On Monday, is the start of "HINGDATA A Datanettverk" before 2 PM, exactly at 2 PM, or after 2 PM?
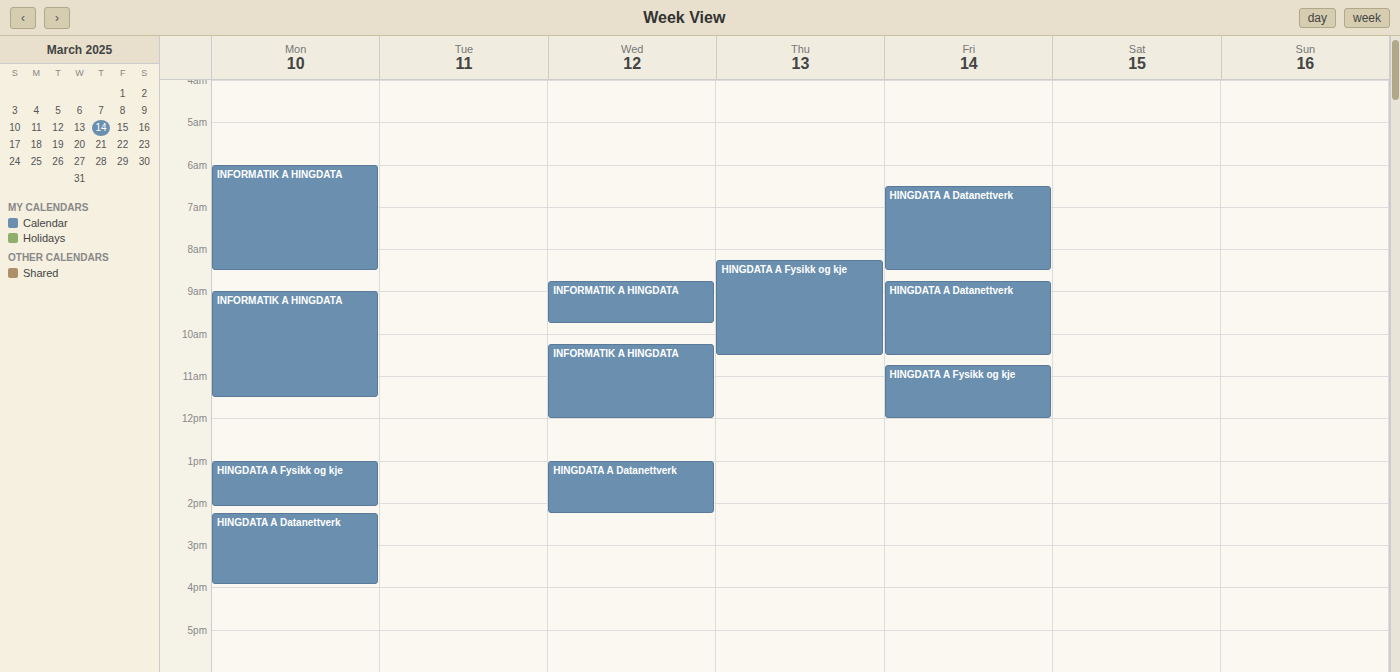
2:15 PM -- after 2 PM, 15 minutes below the 2 PM line.